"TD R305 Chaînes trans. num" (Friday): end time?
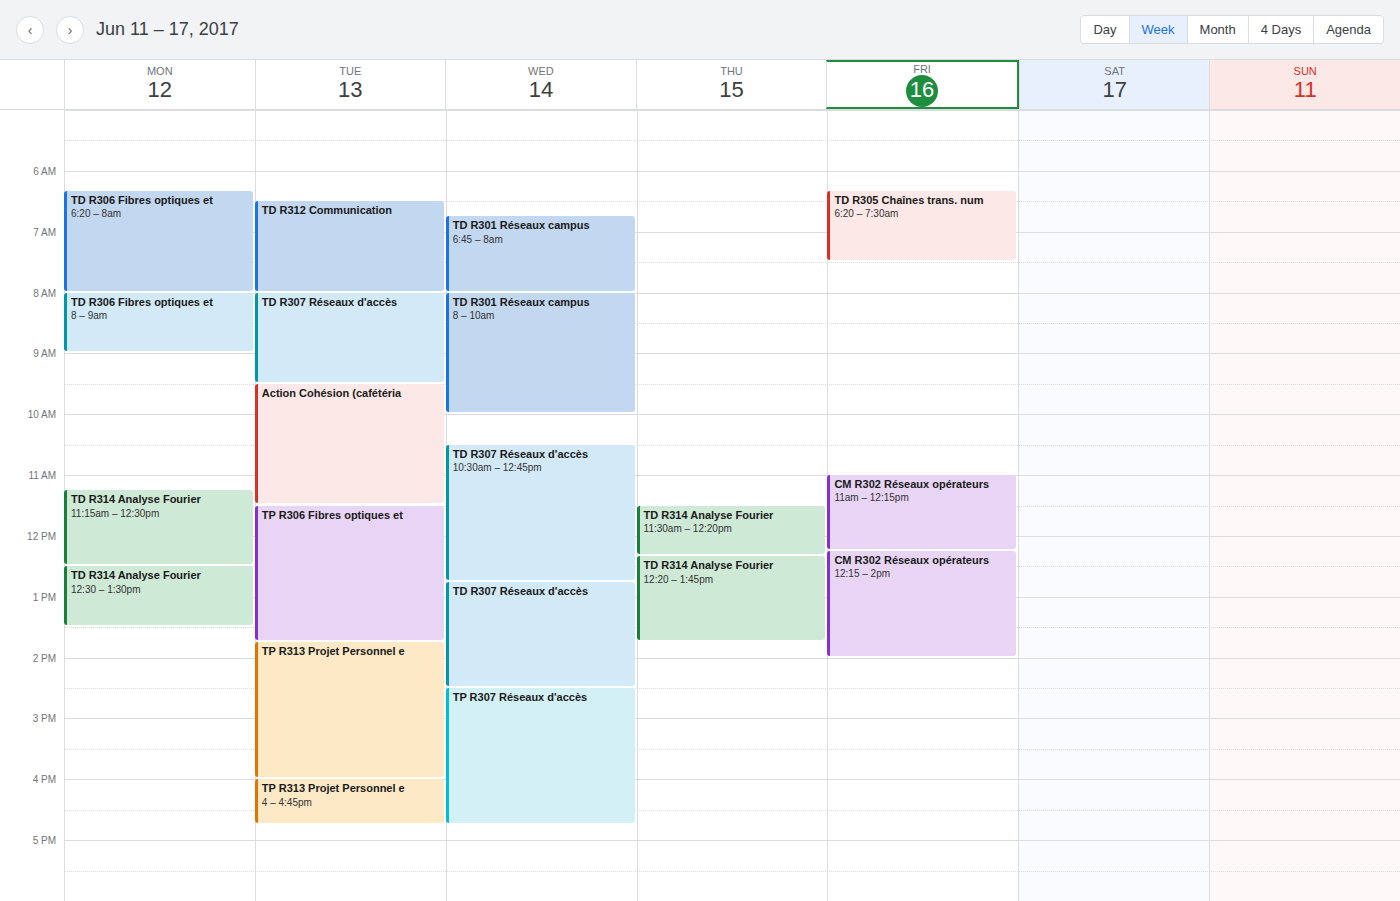
7:30 AM